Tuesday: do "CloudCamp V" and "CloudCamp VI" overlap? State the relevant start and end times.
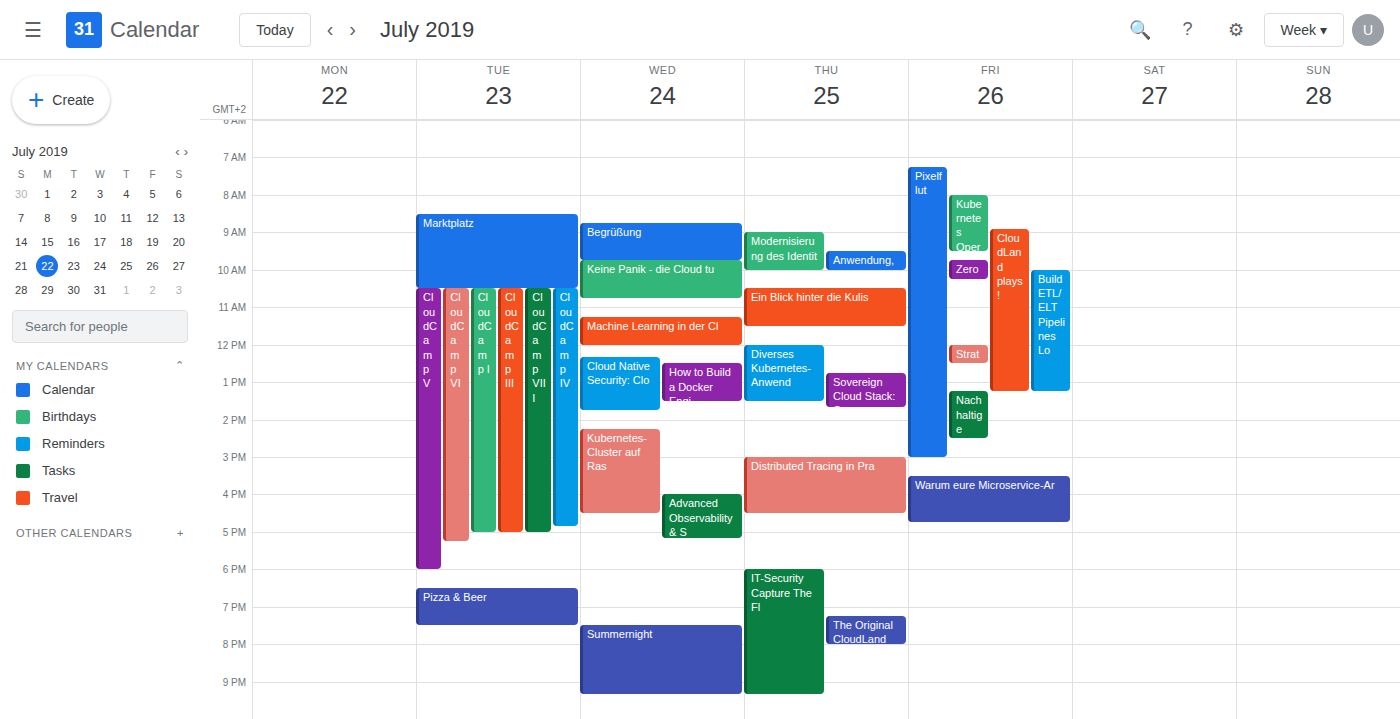
"CloudCamp V" starts at 10:30, before "CloudCamp VI" ends at 17:15 -- they overlap.